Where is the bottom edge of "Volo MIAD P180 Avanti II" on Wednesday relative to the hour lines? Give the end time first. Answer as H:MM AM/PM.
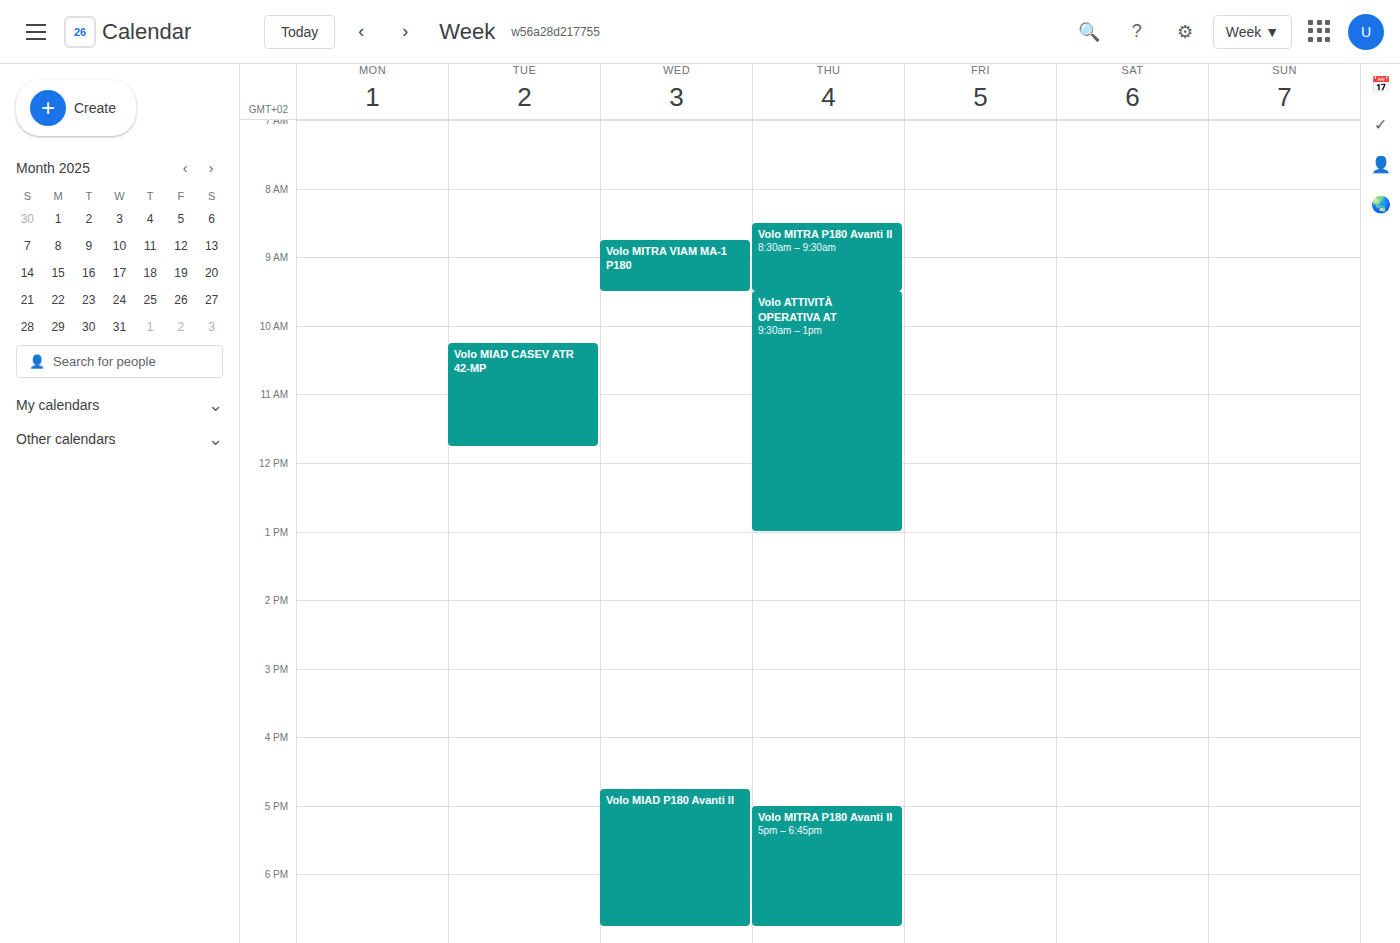
6:45 PM -- neither: three quarters of the way from the 6 PM line to the 7 PM line.